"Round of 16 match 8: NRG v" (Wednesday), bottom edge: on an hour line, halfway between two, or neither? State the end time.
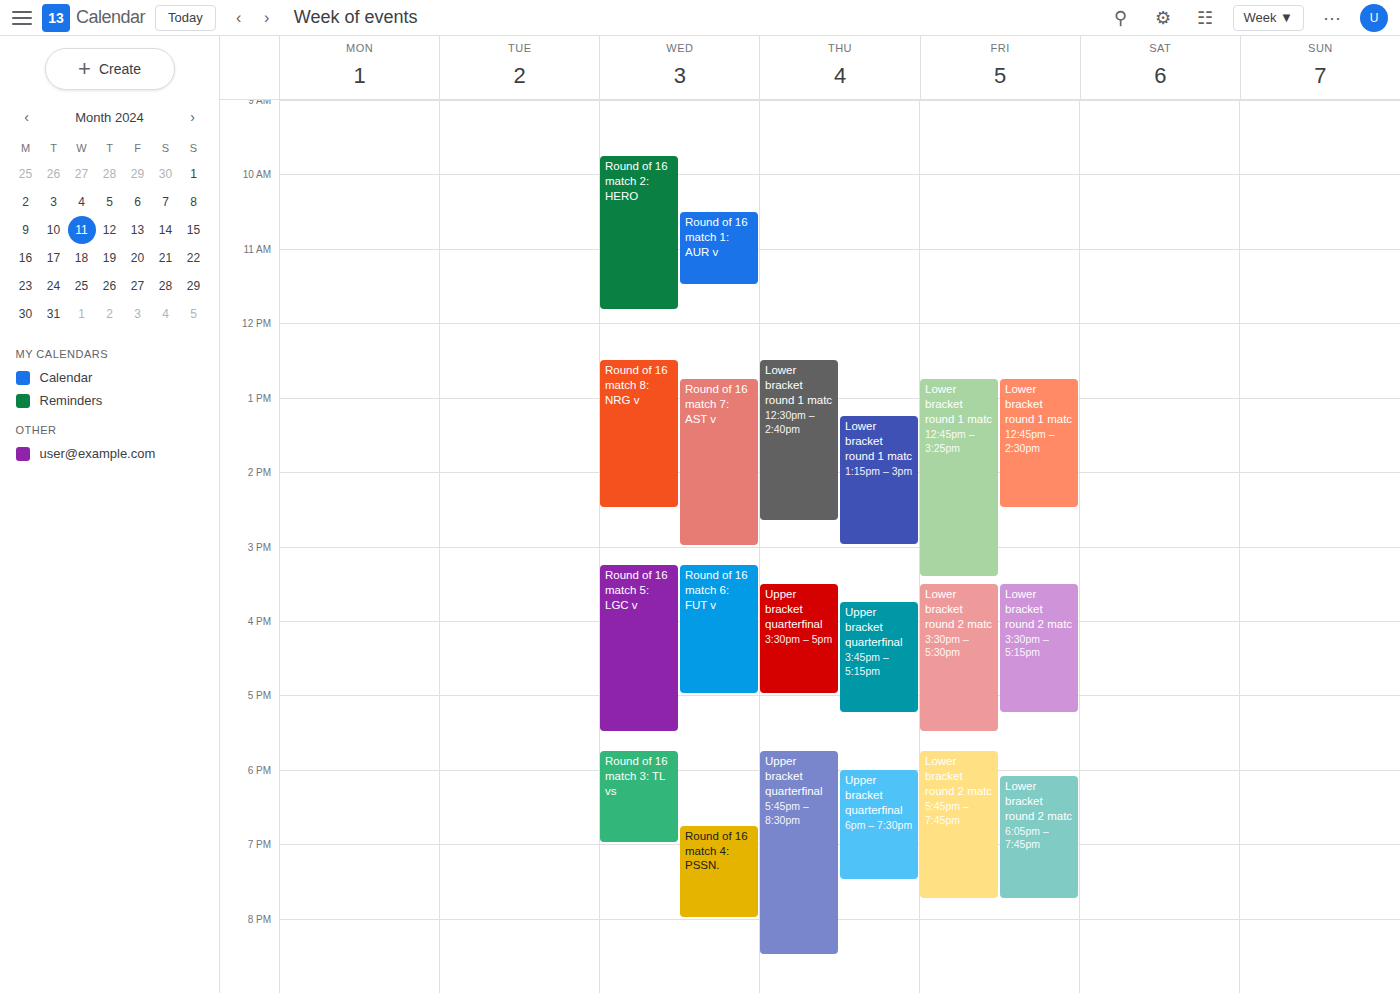
2:30 PM -- halfway between the 2 PM and 3 PM lines.